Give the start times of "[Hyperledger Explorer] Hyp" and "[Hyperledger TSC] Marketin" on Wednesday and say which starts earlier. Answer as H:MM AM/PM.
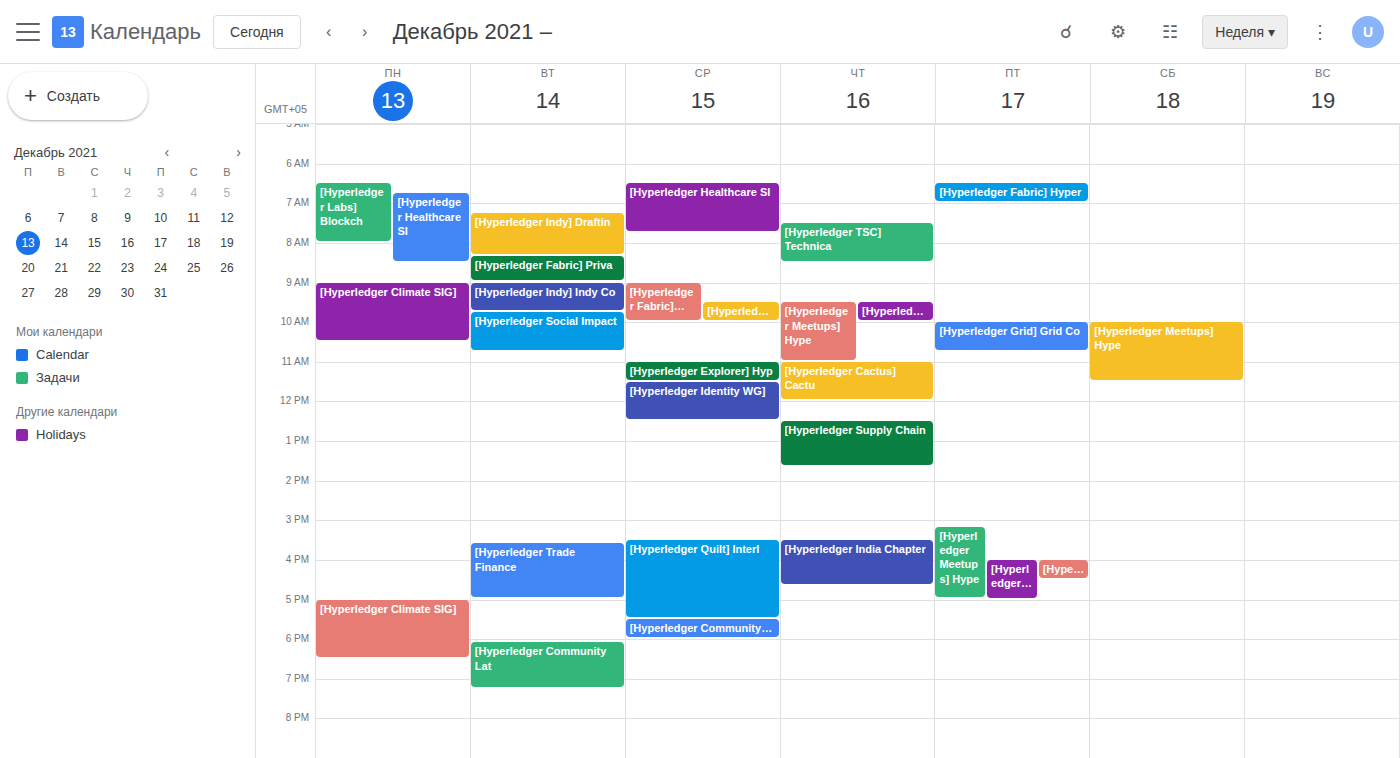
"[Hyperledger TSC] Marketin" 9:30 AM; "[Hyperledger Explorer] Hyp" 11:00 AM.